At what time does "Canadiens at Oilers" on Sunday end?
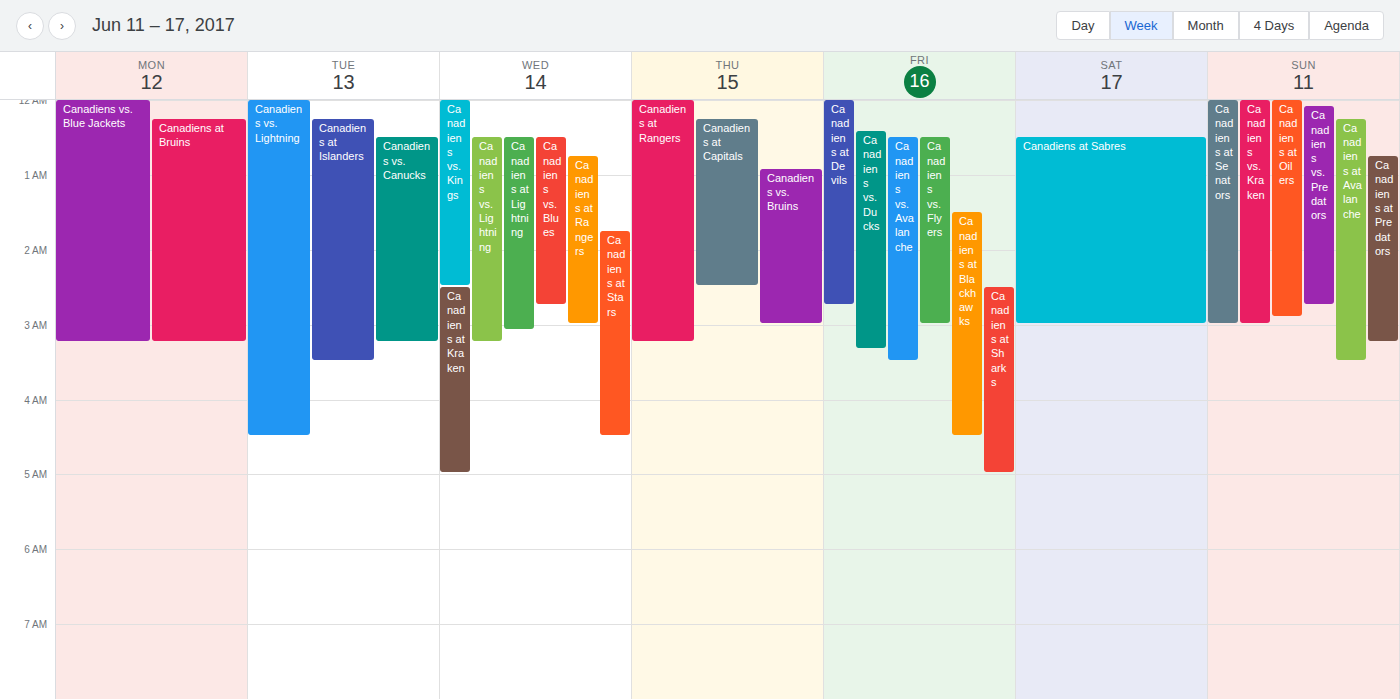
2:55 AM